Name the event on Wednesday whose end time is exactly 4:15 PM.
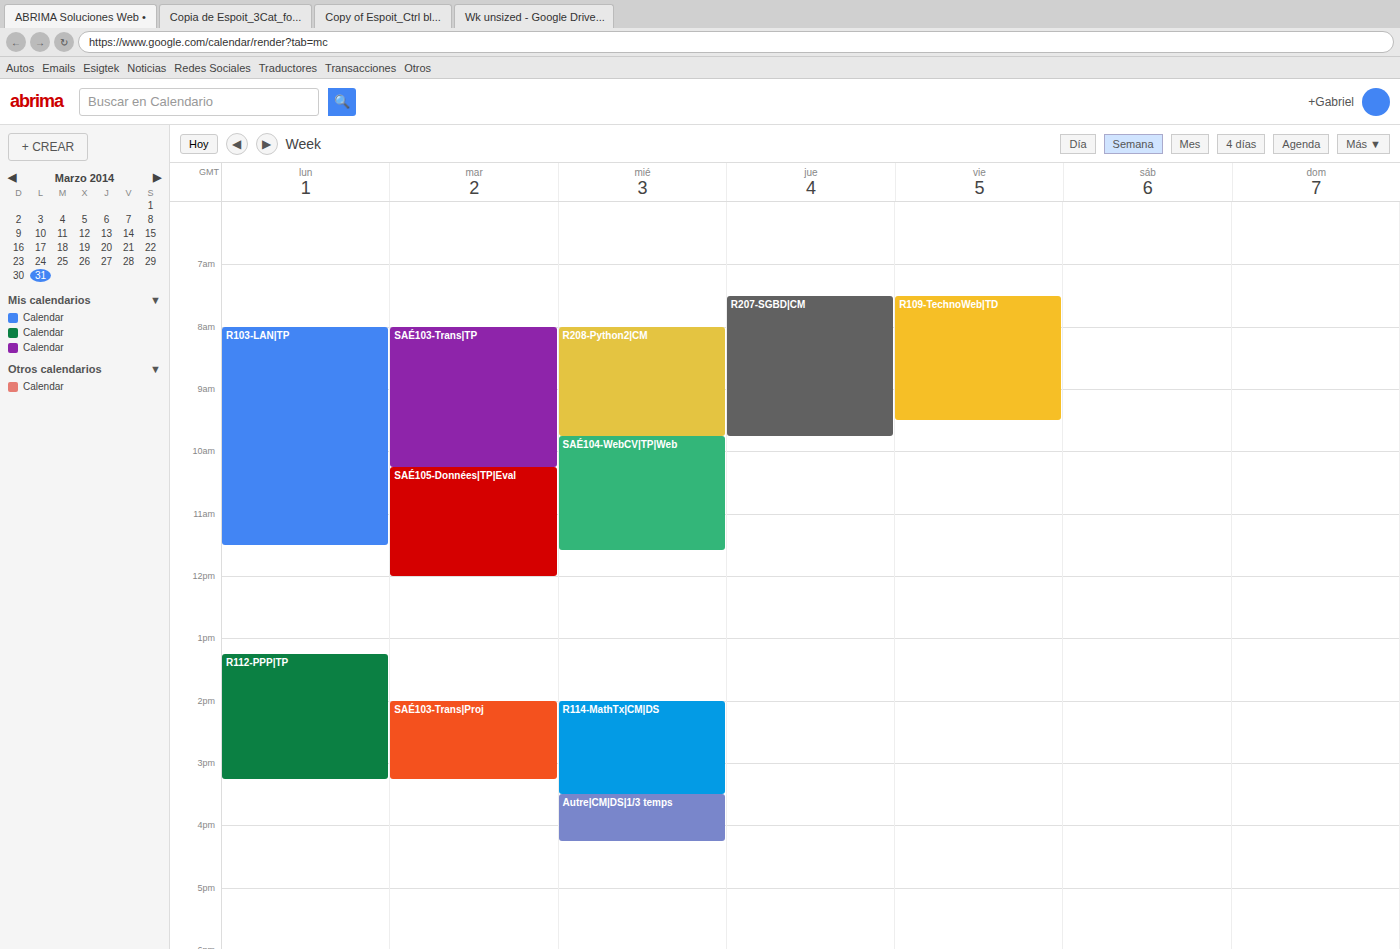
"Autre|CM|DS|1/3 temps"